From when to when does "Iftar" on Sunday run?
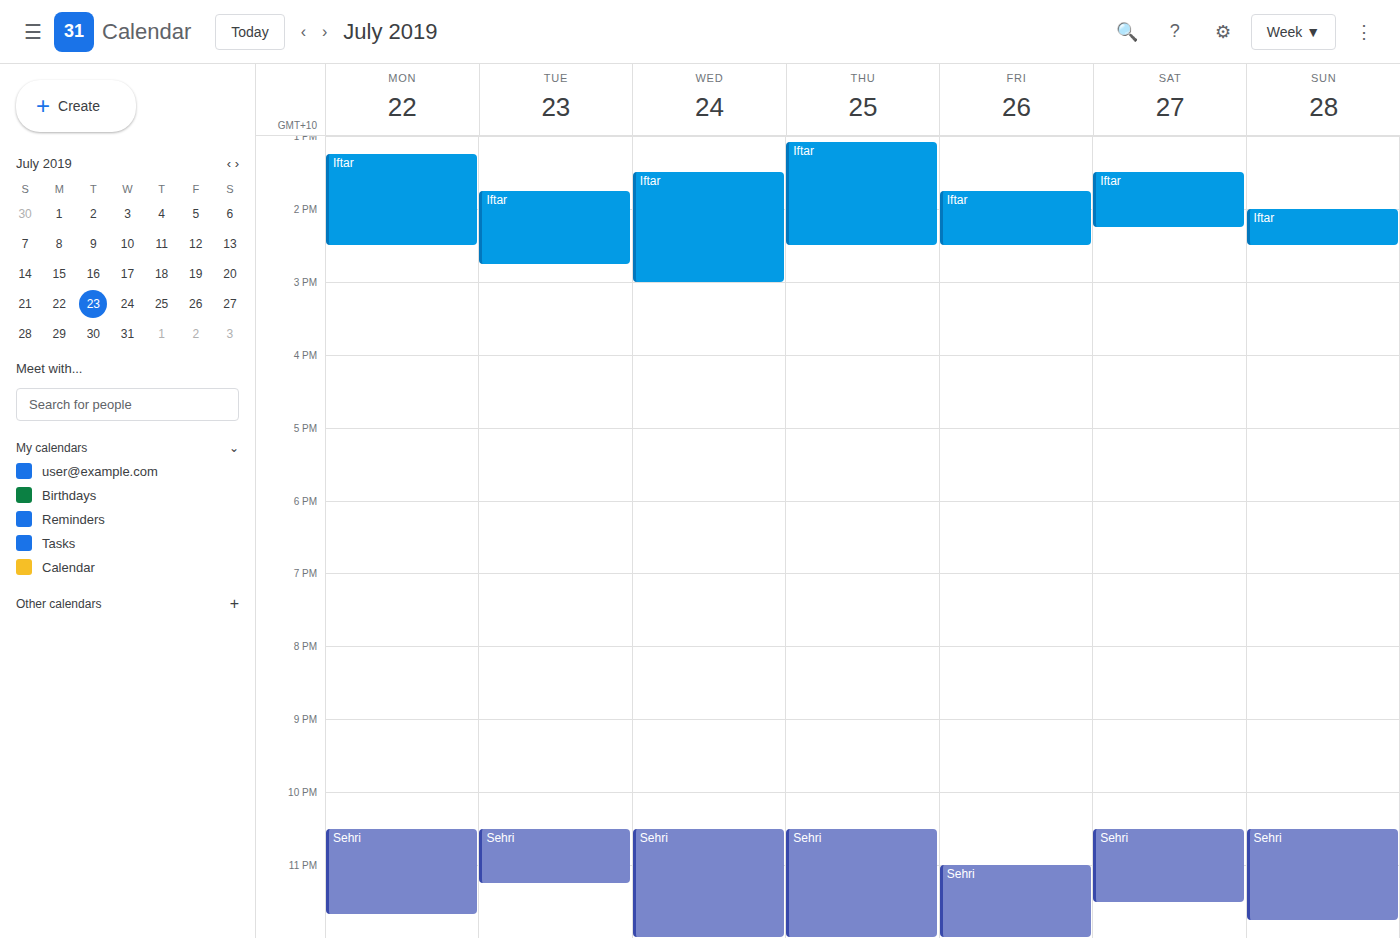
2:00 PM to 2:30 PM